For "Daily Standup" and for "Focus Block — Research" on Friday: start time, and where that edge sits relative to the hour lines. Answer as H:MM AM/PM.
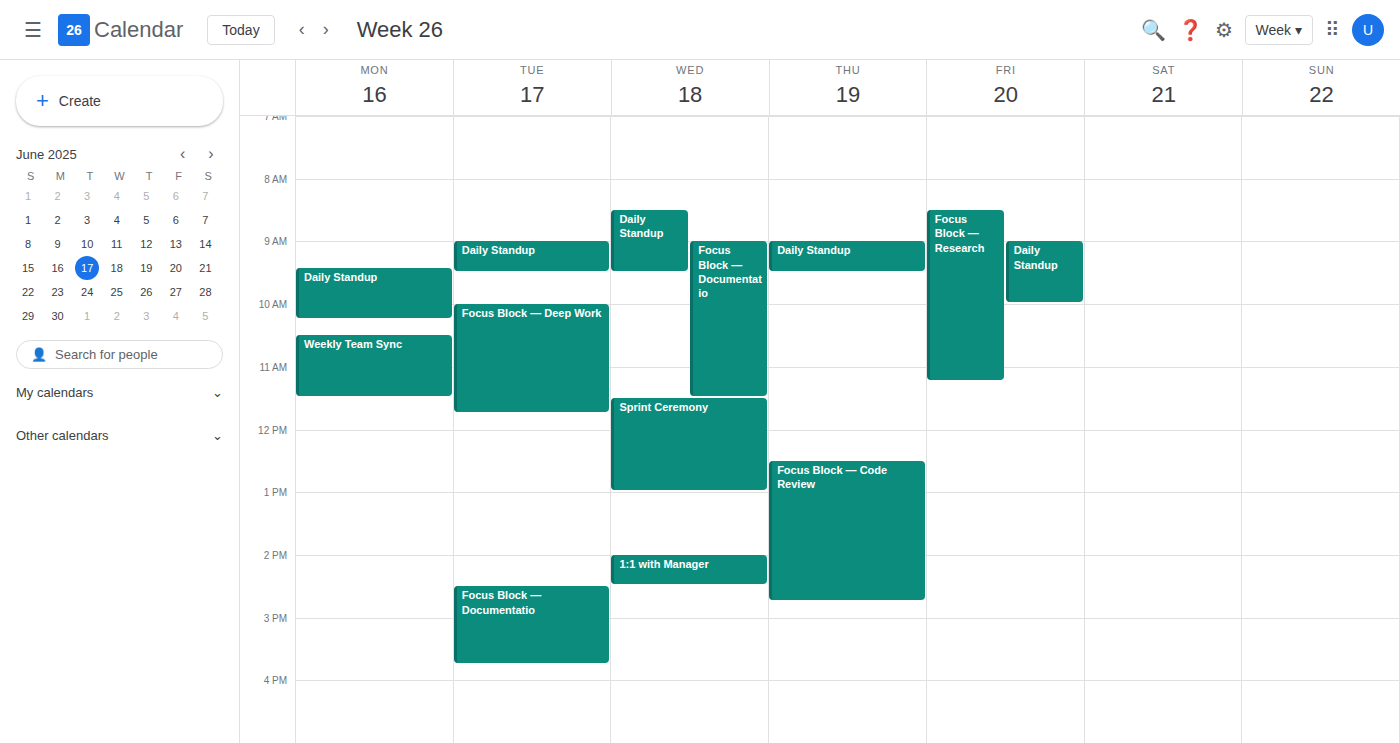
"Daily Standup": 9:00 AM, exactly on the 9 AM line. "Focus Block — Research": 8:30 AM, halfway between the 8 AM and 9 AM lines.